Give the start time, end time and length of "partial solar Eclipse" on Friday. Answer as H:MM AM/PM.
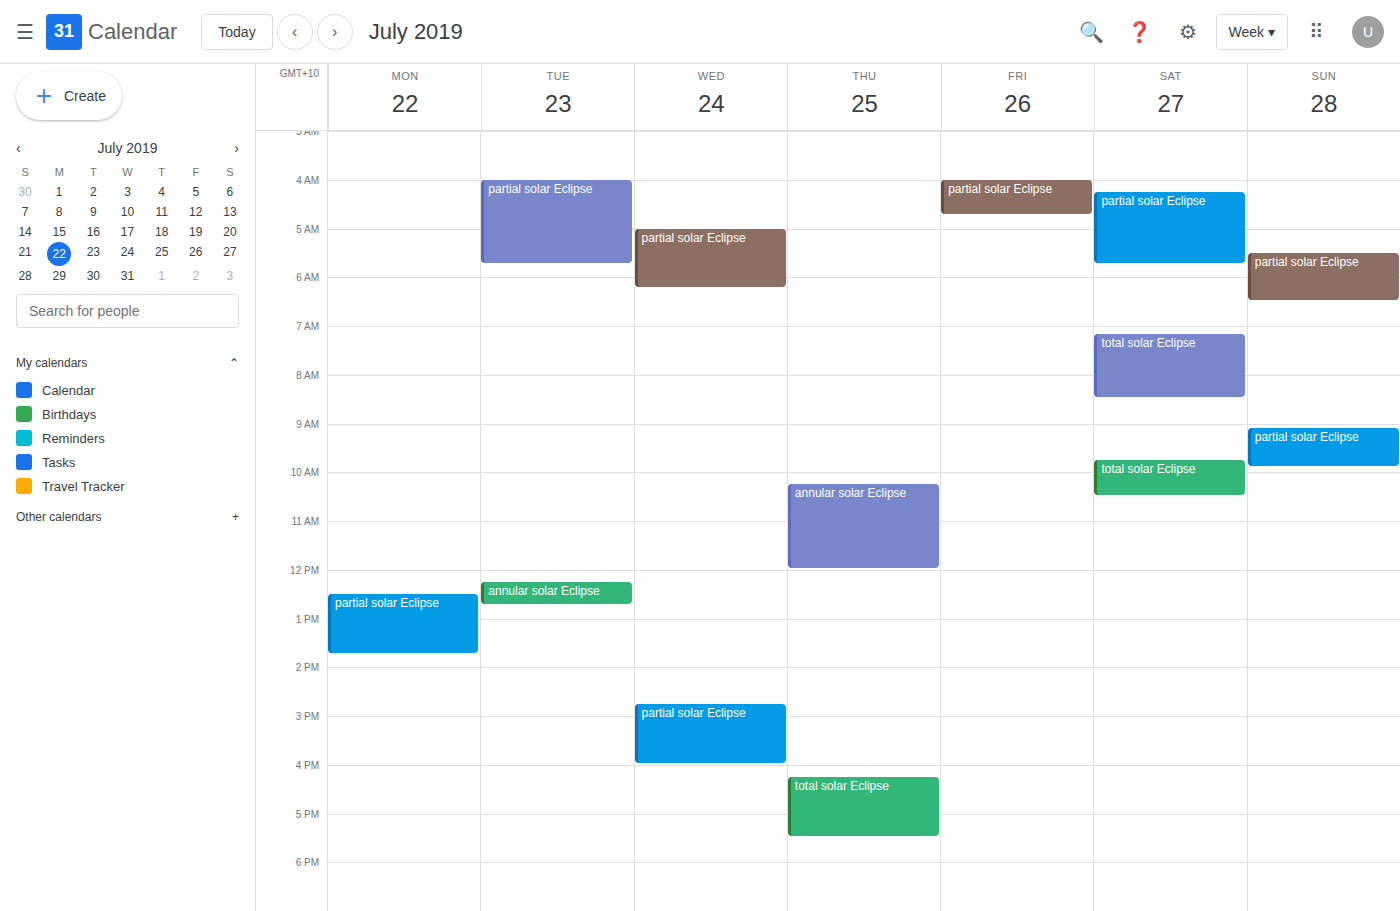
4:00 AM to 4:45 AM, 45 minutes